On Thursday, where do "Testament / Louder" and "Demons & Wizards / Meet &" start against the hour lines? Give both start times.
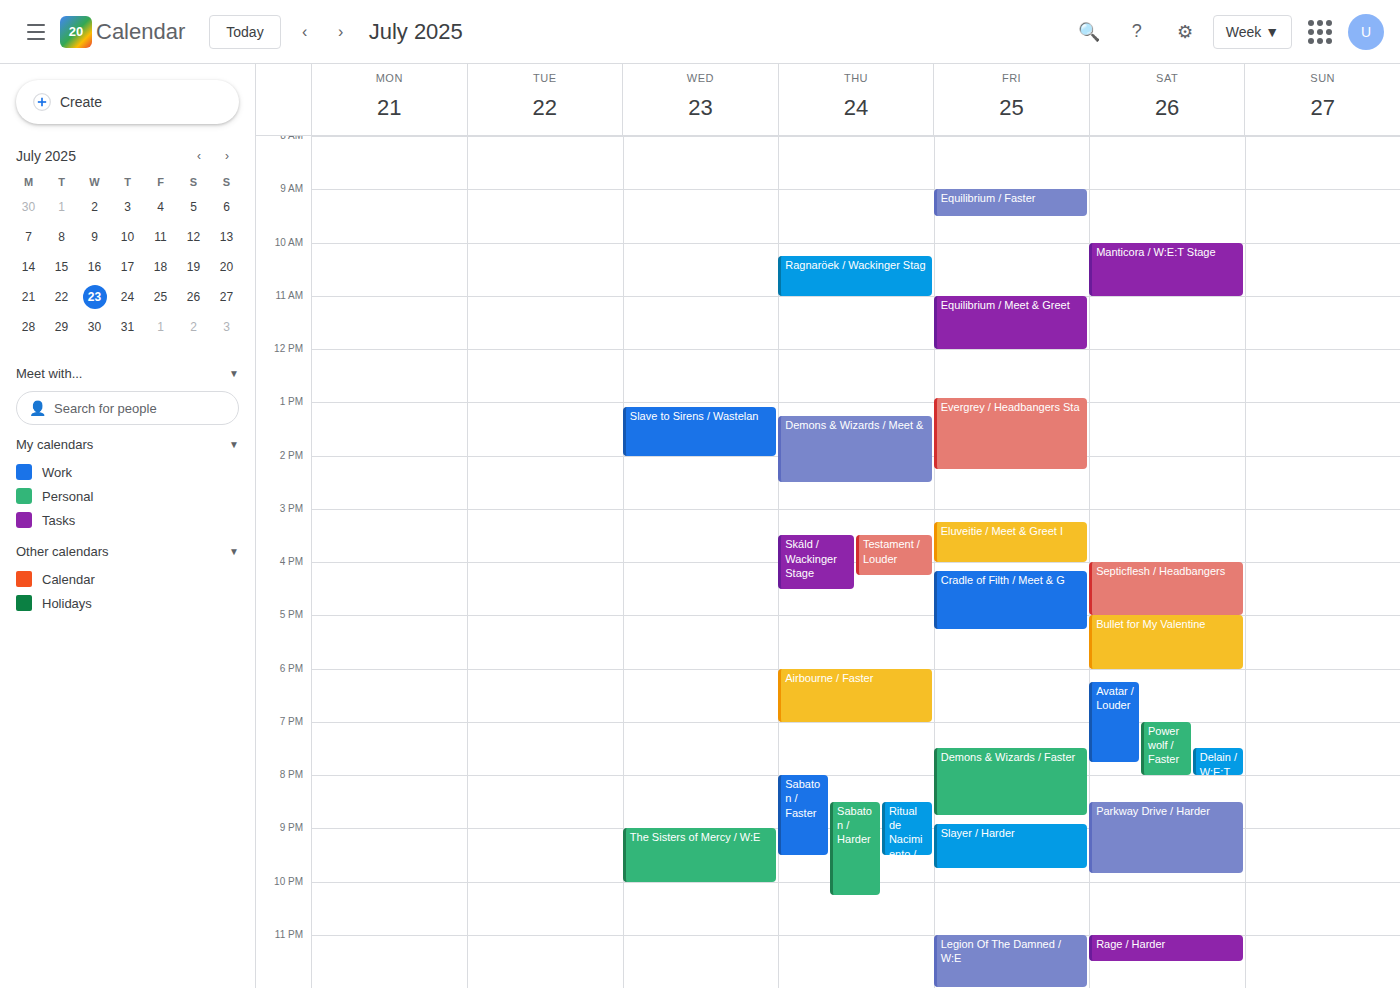
"Testament / Louder": 3:30 PM, halfway between the 3 PM and 4 PM lines. "Demons & Wizards / Meet &": 1:15 PM, neither: a quarter of the way from the 1 PM line to the 2 PM line.